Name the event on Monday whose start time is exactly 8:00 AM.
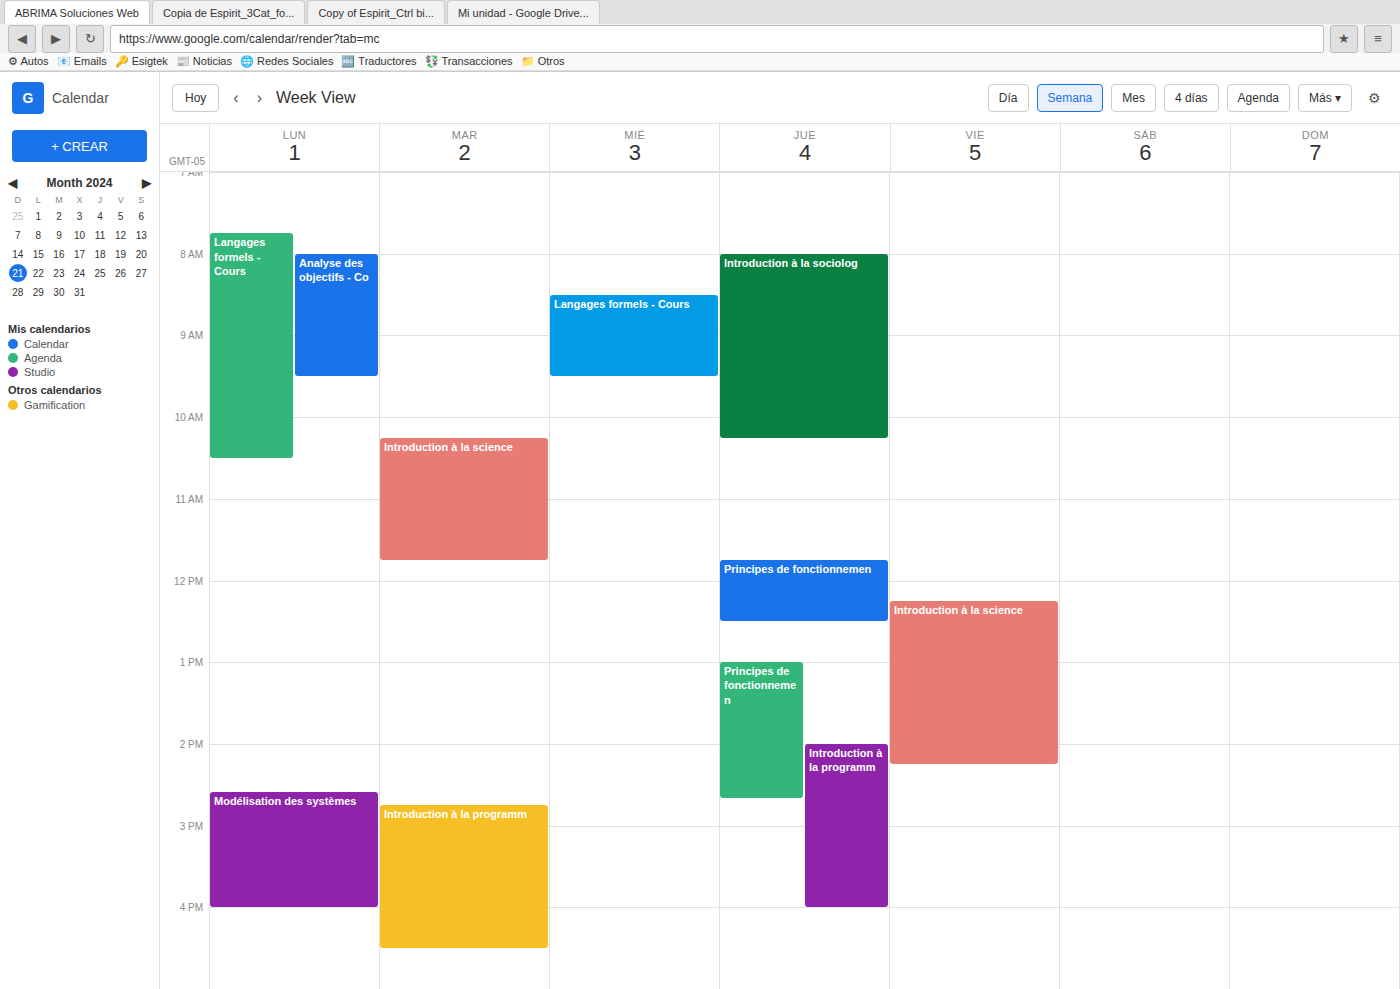
"Analyse des objectifs - Co"